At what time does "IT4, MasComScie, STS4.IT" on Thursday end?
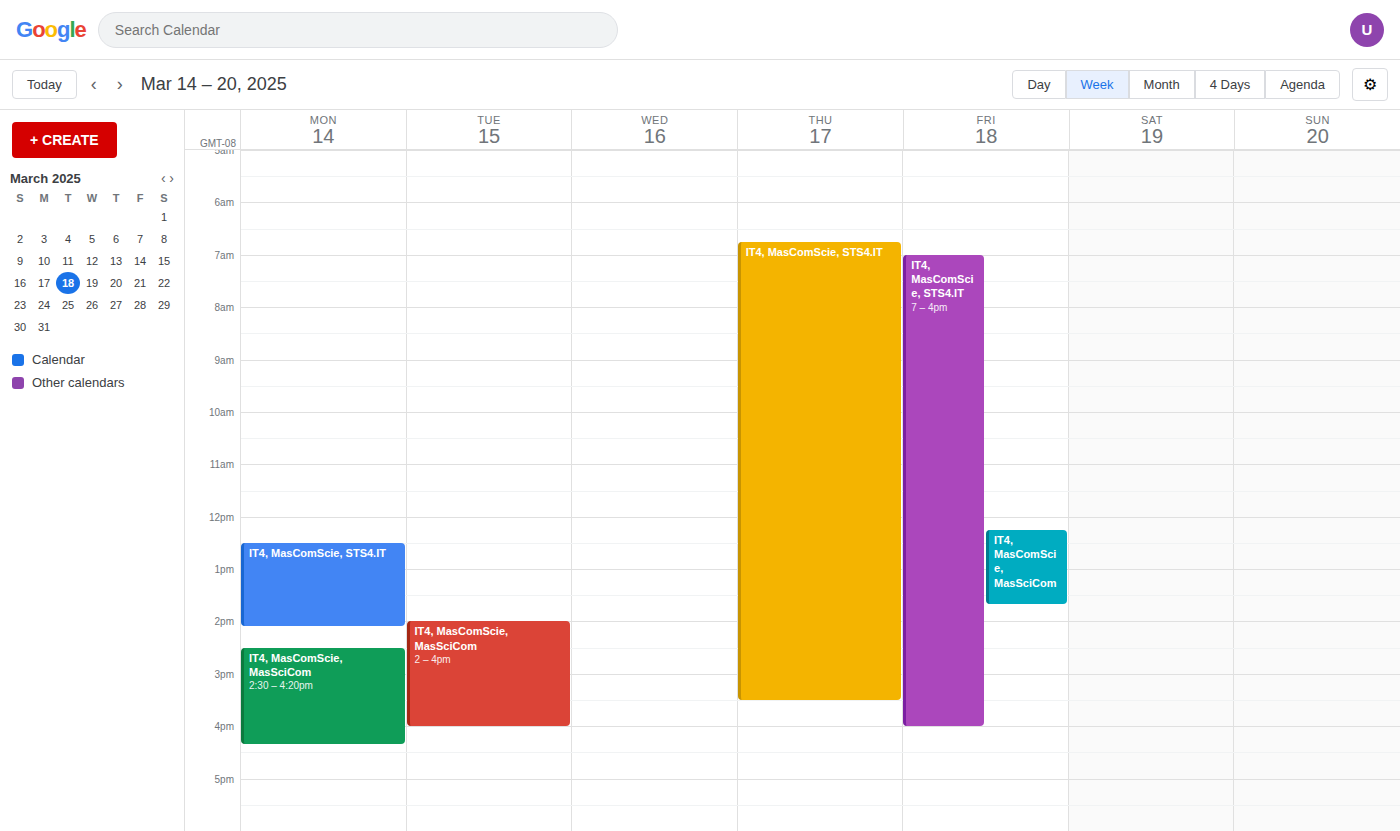
3:30 PM